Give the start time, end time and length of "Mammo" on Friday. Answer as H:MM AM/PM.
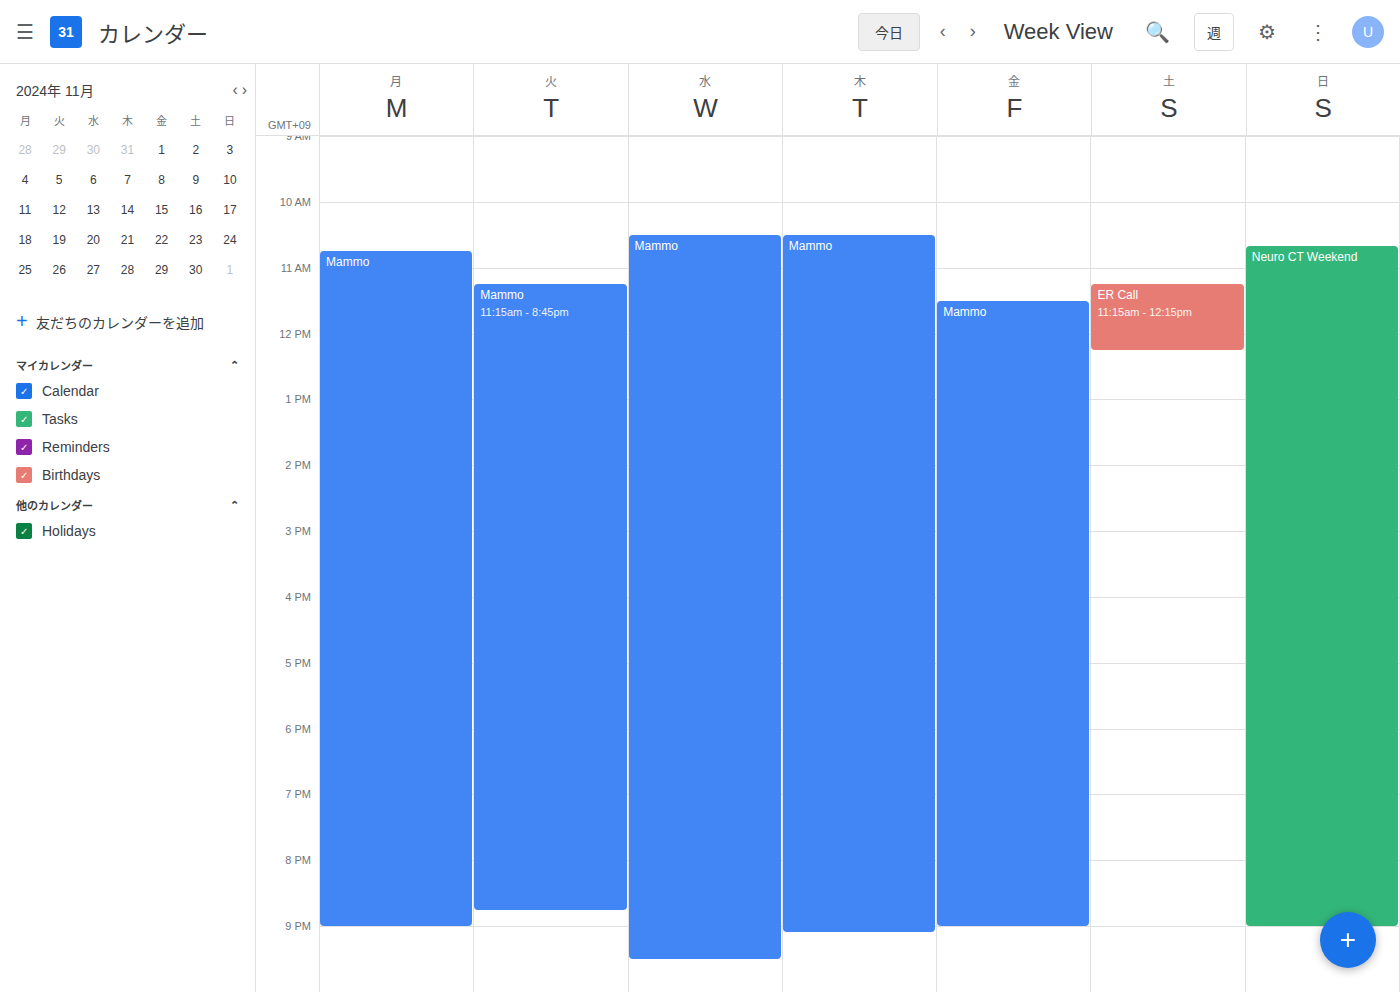
11:30 AM to 9:00 PM, 9 hours 30 minutes